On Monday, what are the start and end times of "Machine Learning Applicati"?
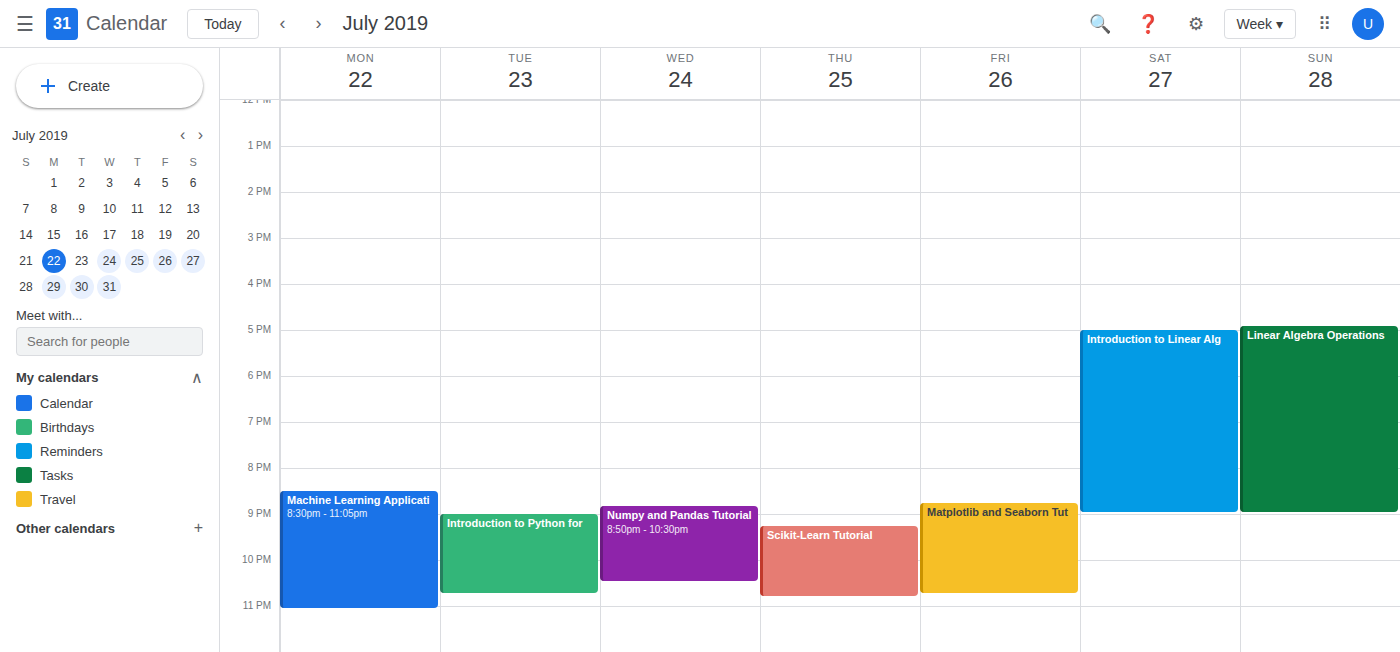
8:30 PM to 11:05 PM